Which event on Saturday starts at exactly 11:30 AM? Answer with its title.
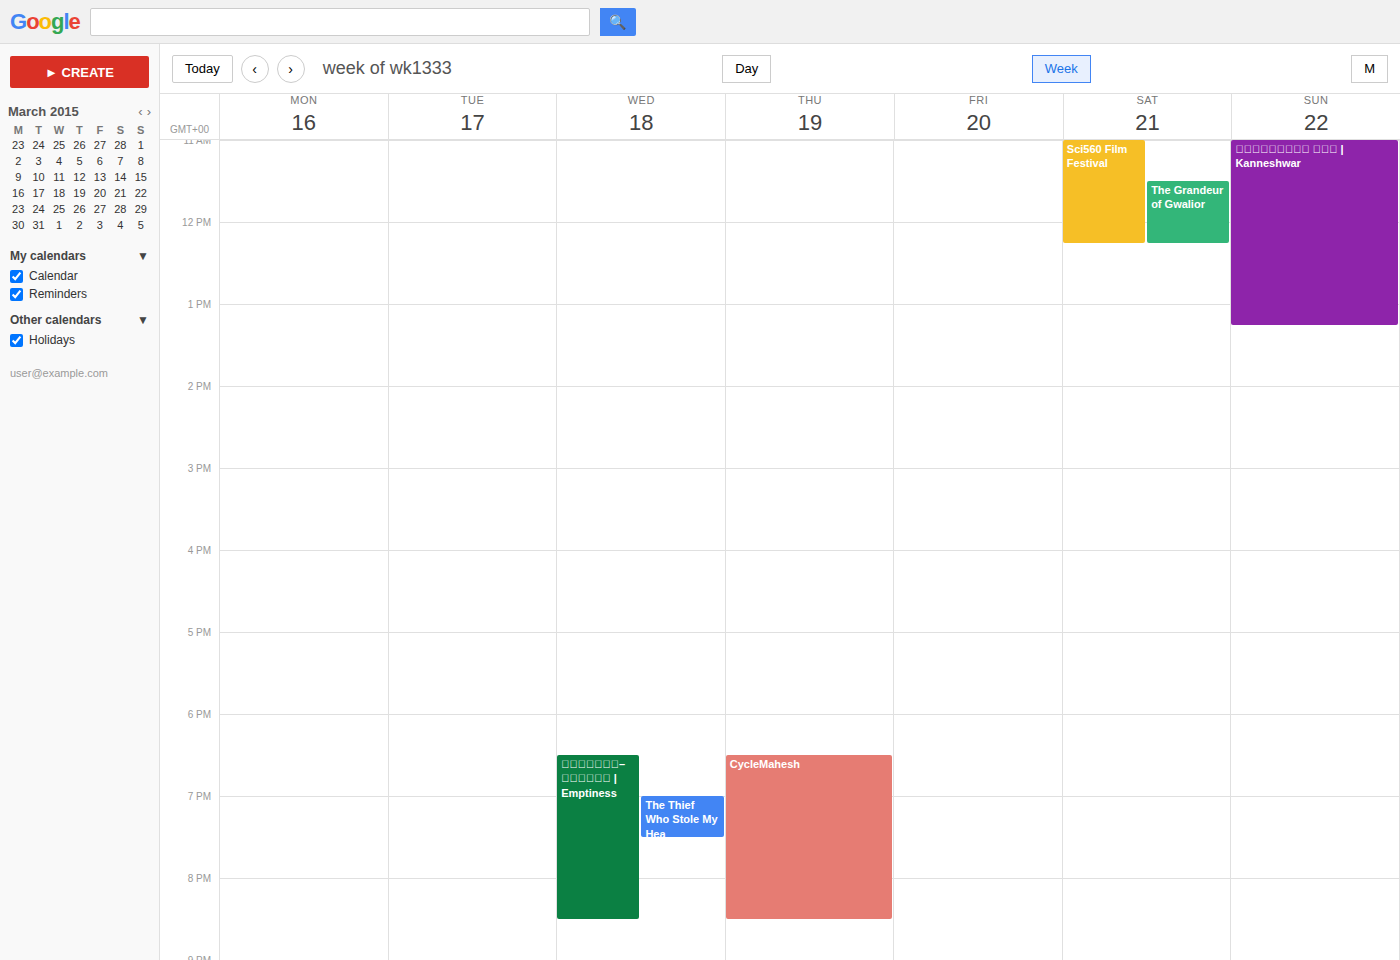
"The Grandeur of Gwalior"